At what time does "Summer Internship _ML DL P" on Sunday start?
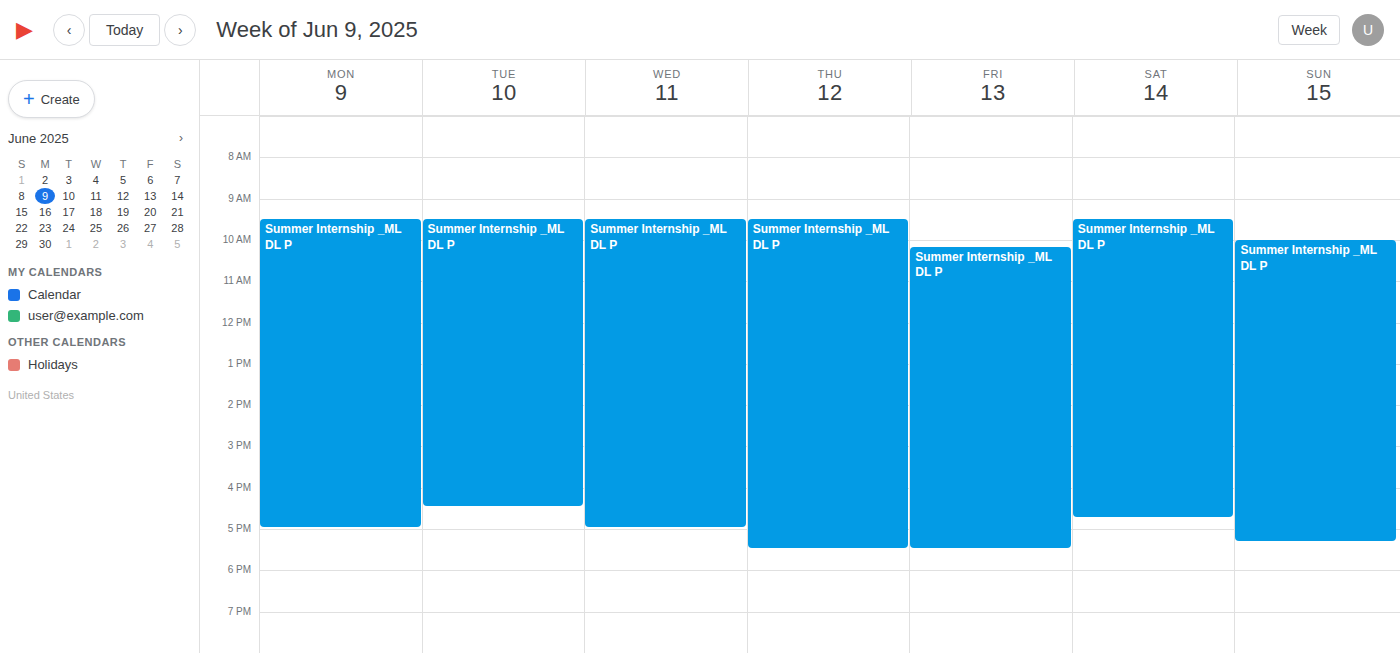
10:00 AM